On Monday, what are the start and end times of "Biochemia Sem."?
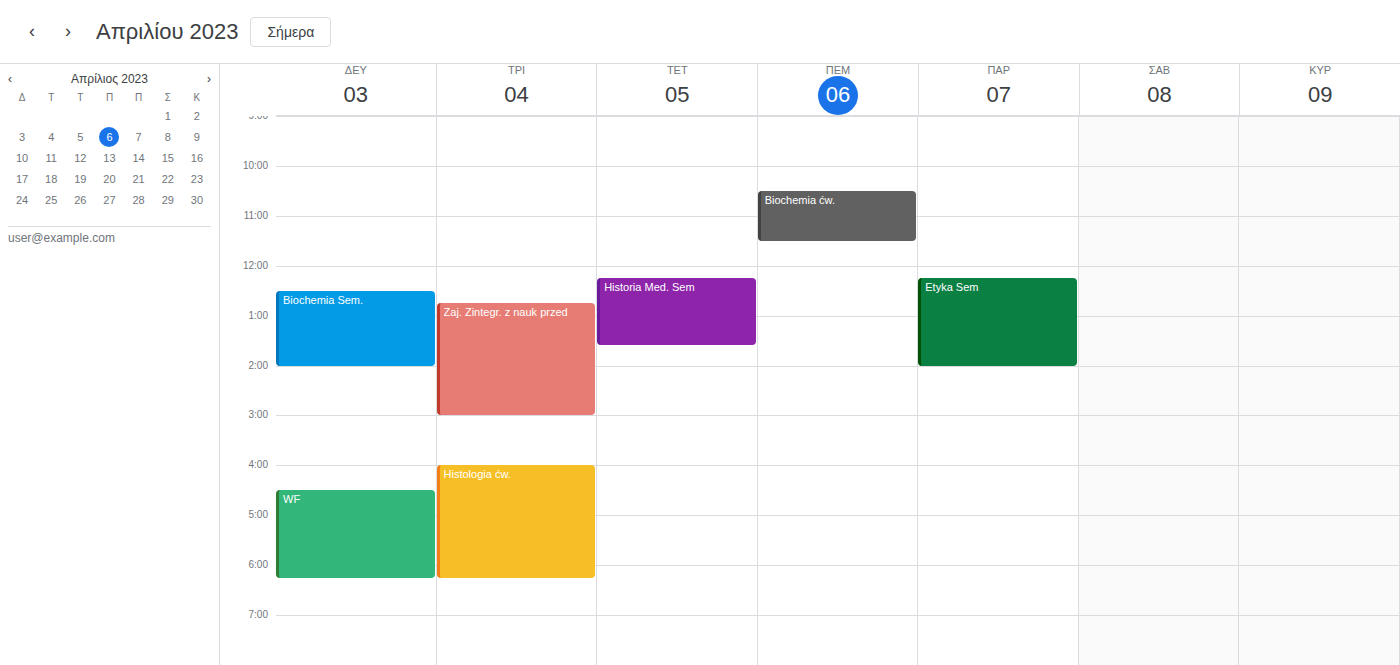
12:30 PM to 2:00 PM